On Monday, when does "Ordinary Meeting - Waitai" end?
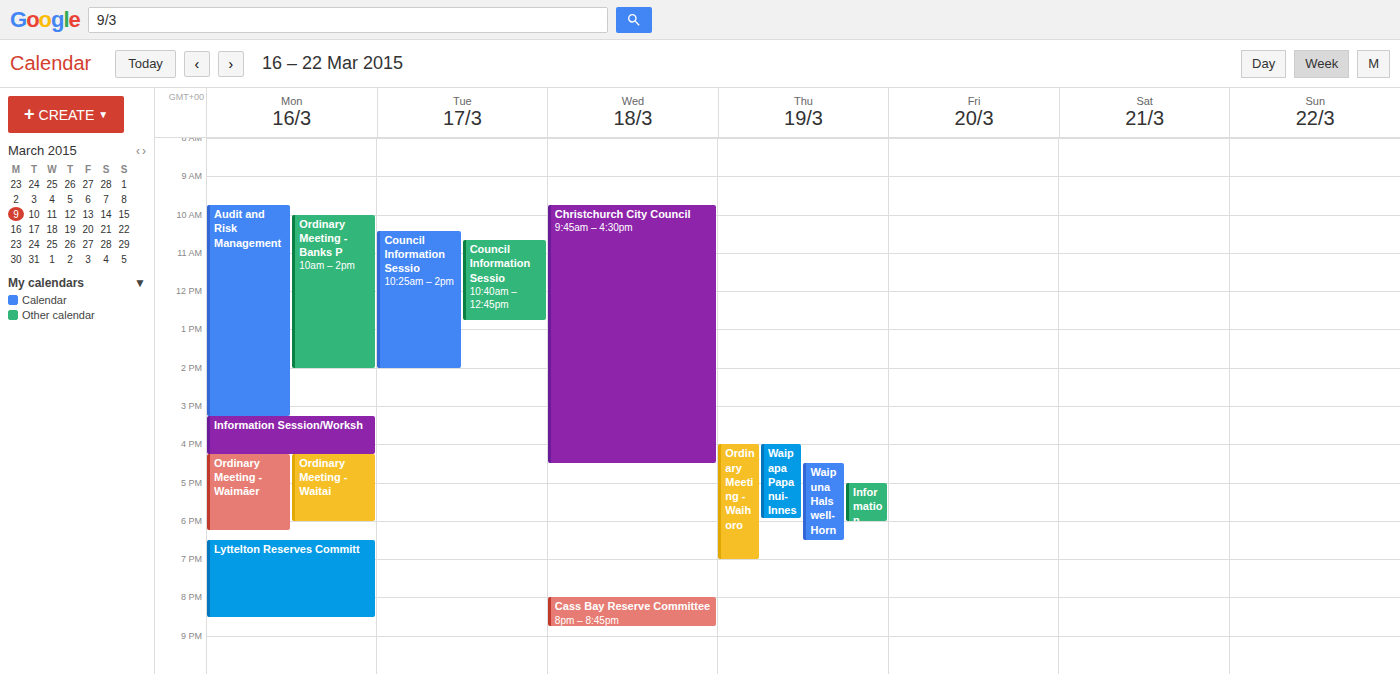
18:00